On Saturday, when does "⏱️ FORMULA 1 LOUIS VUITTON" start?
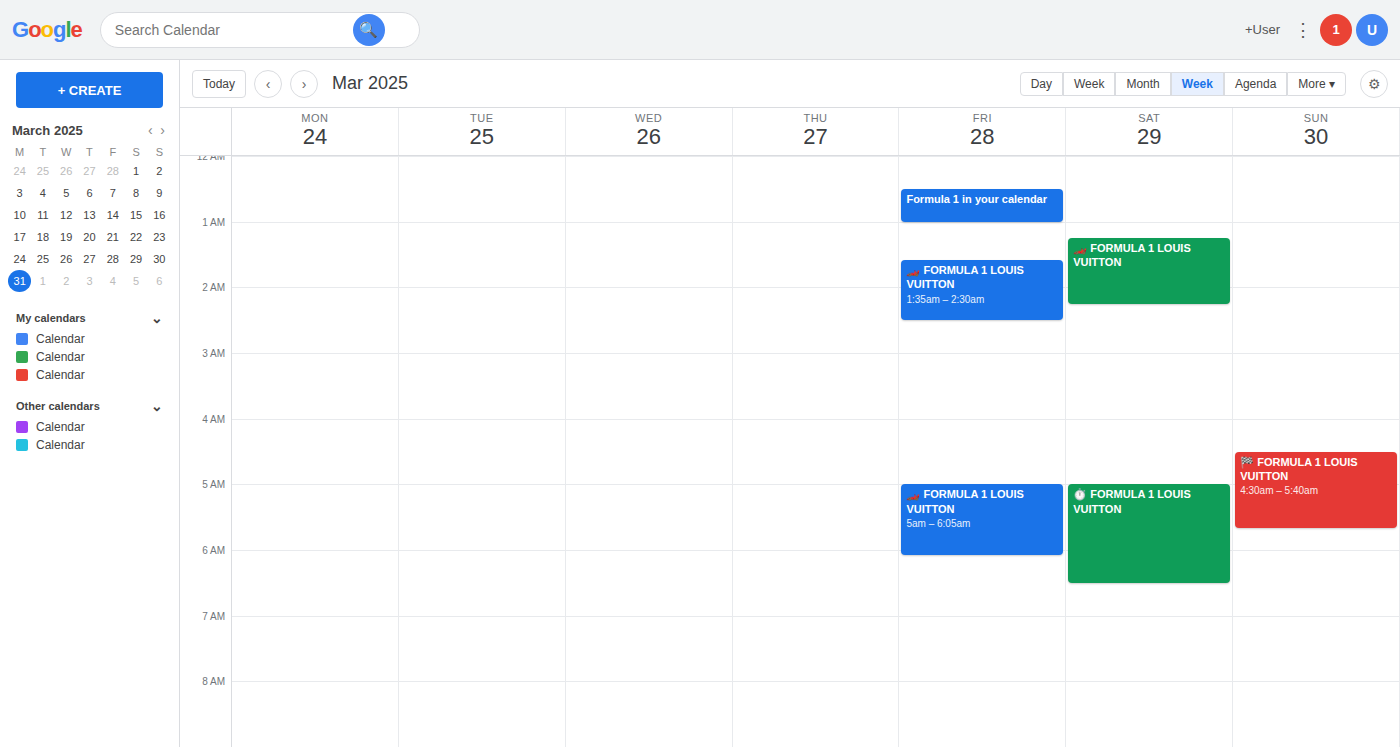
5:00 AM